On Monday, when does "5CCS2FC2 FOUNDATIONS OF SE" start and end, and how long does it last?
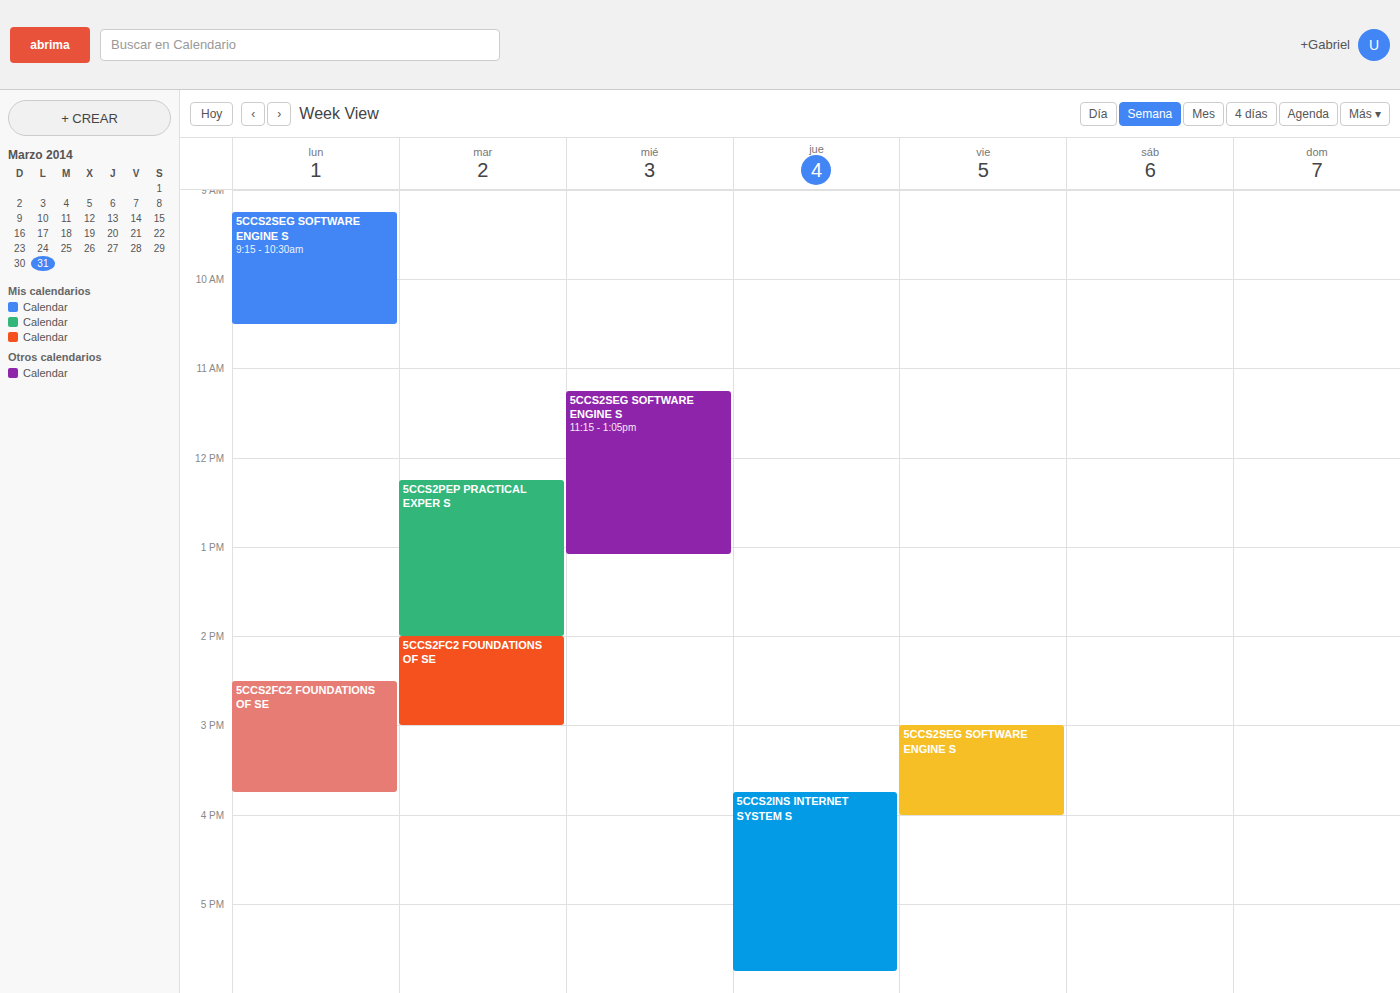
2:30 PM to 3:45 PM, 1 hour 15 minutes